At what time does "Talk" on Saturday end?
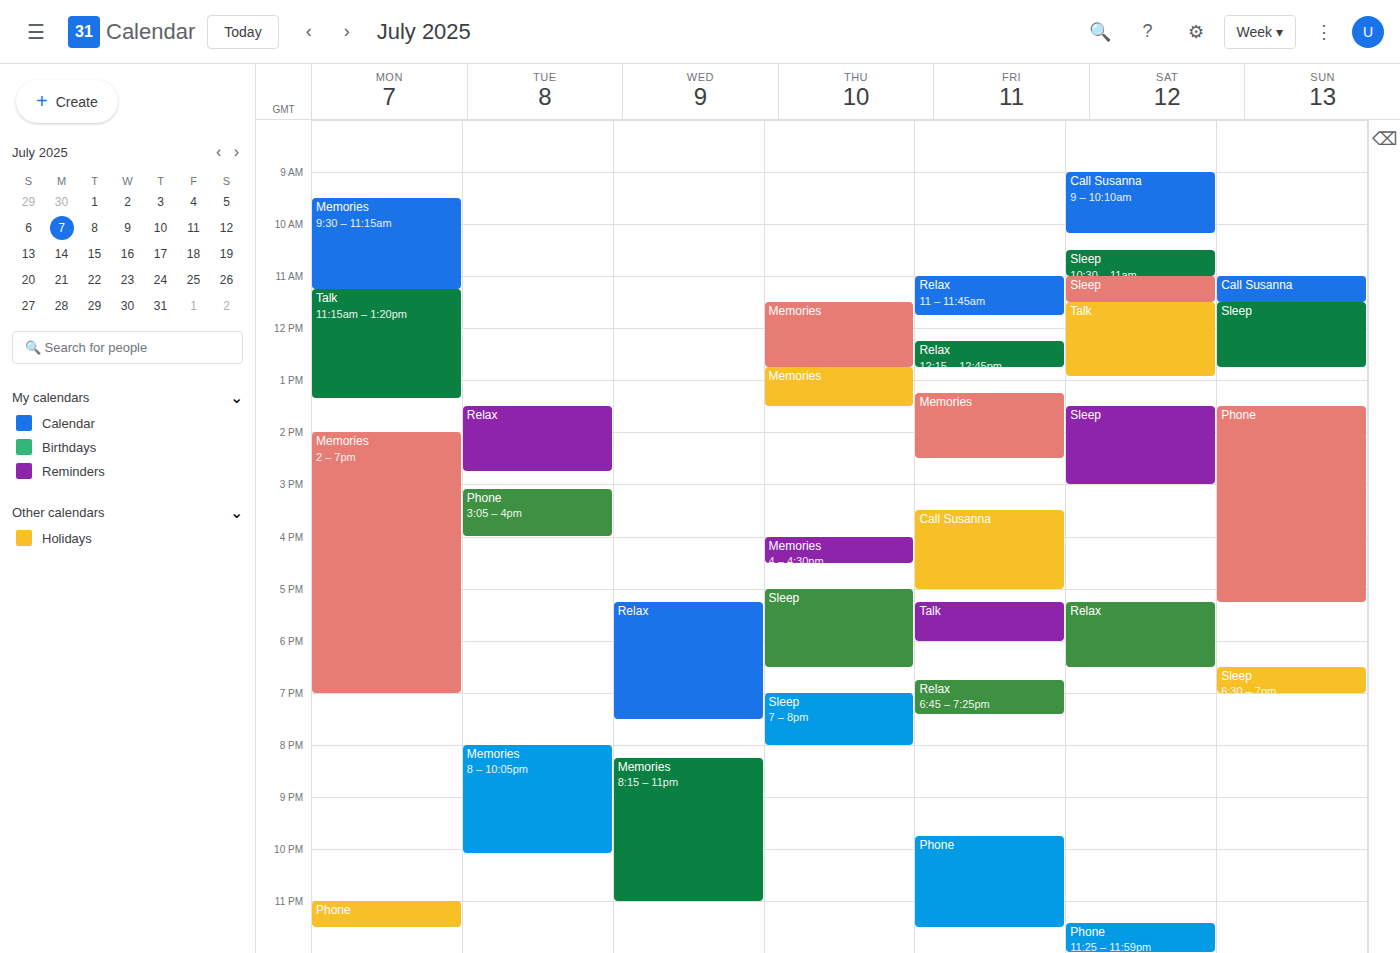
12:55 PM